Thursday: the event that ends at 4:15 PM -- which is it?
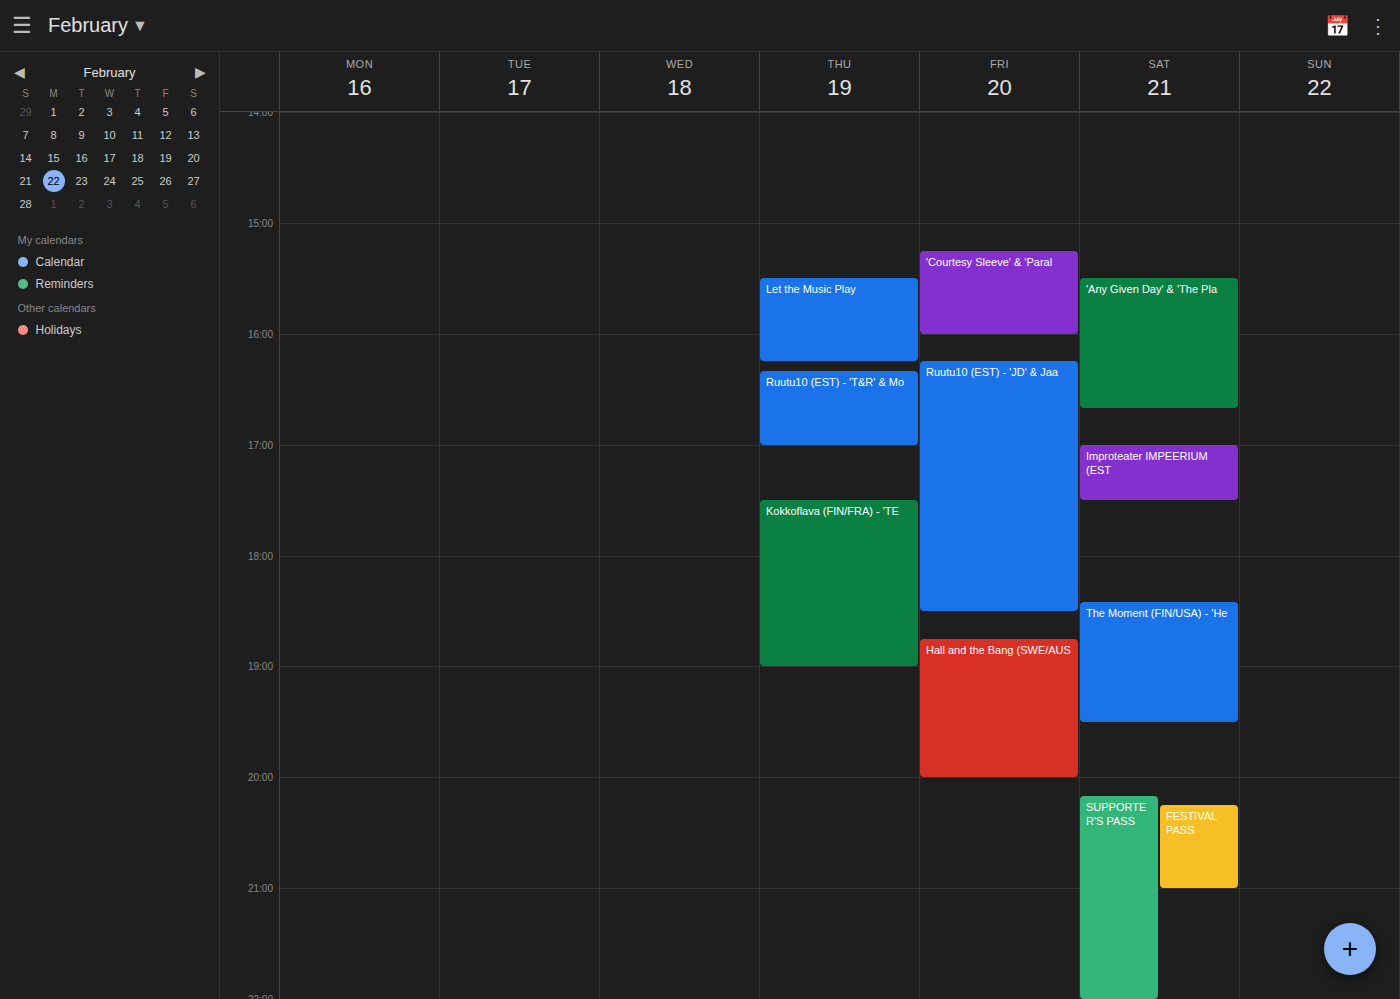
"Let the Music Play"